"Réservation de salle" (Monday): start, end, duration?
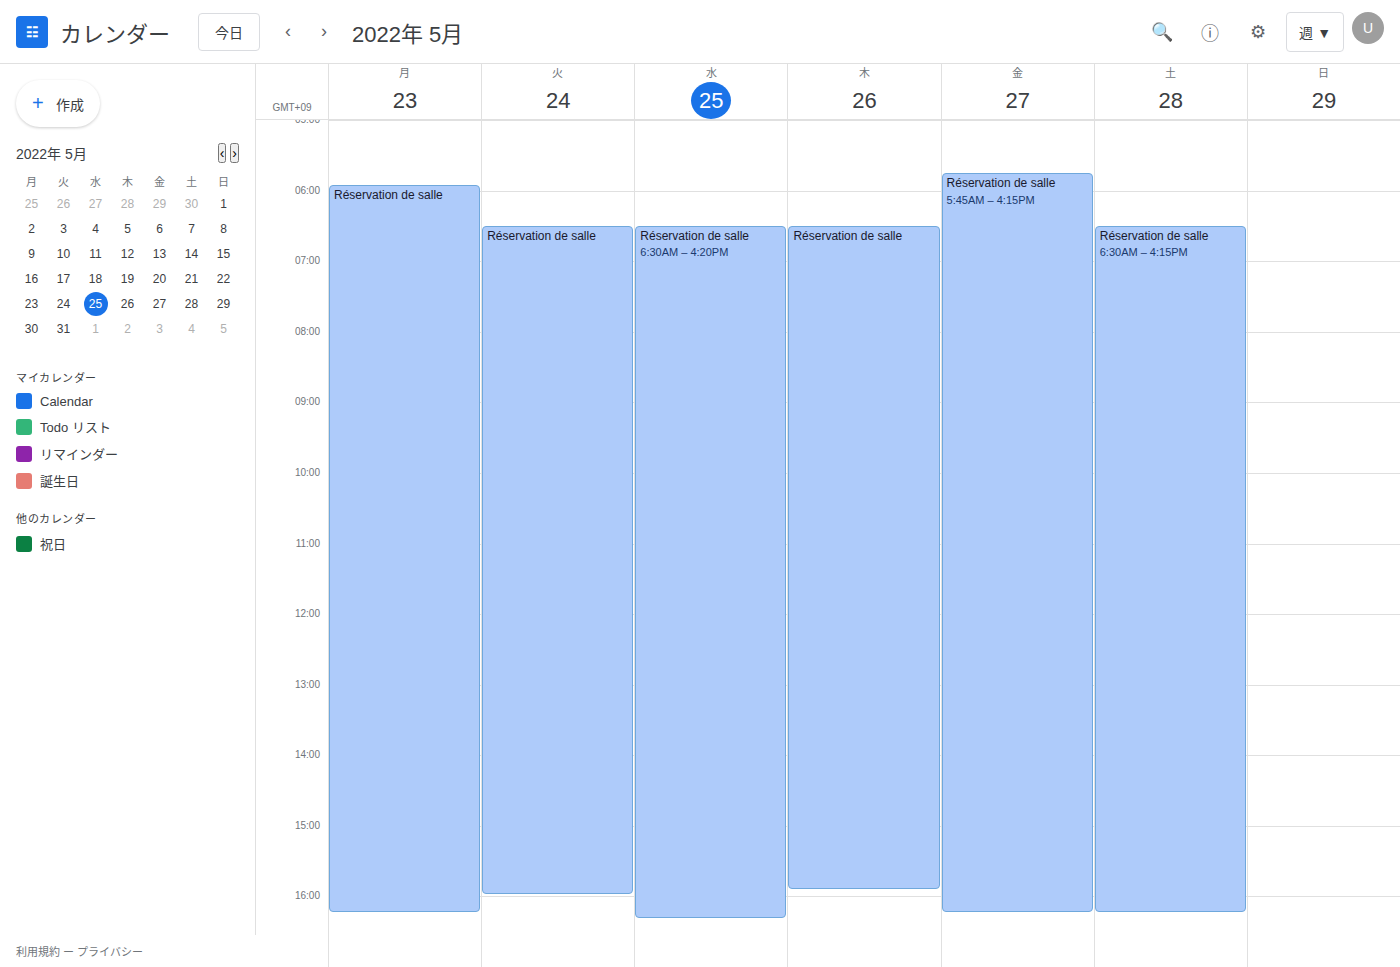
5:55 AM to 4:15 PM, 10 hours 20 minutes